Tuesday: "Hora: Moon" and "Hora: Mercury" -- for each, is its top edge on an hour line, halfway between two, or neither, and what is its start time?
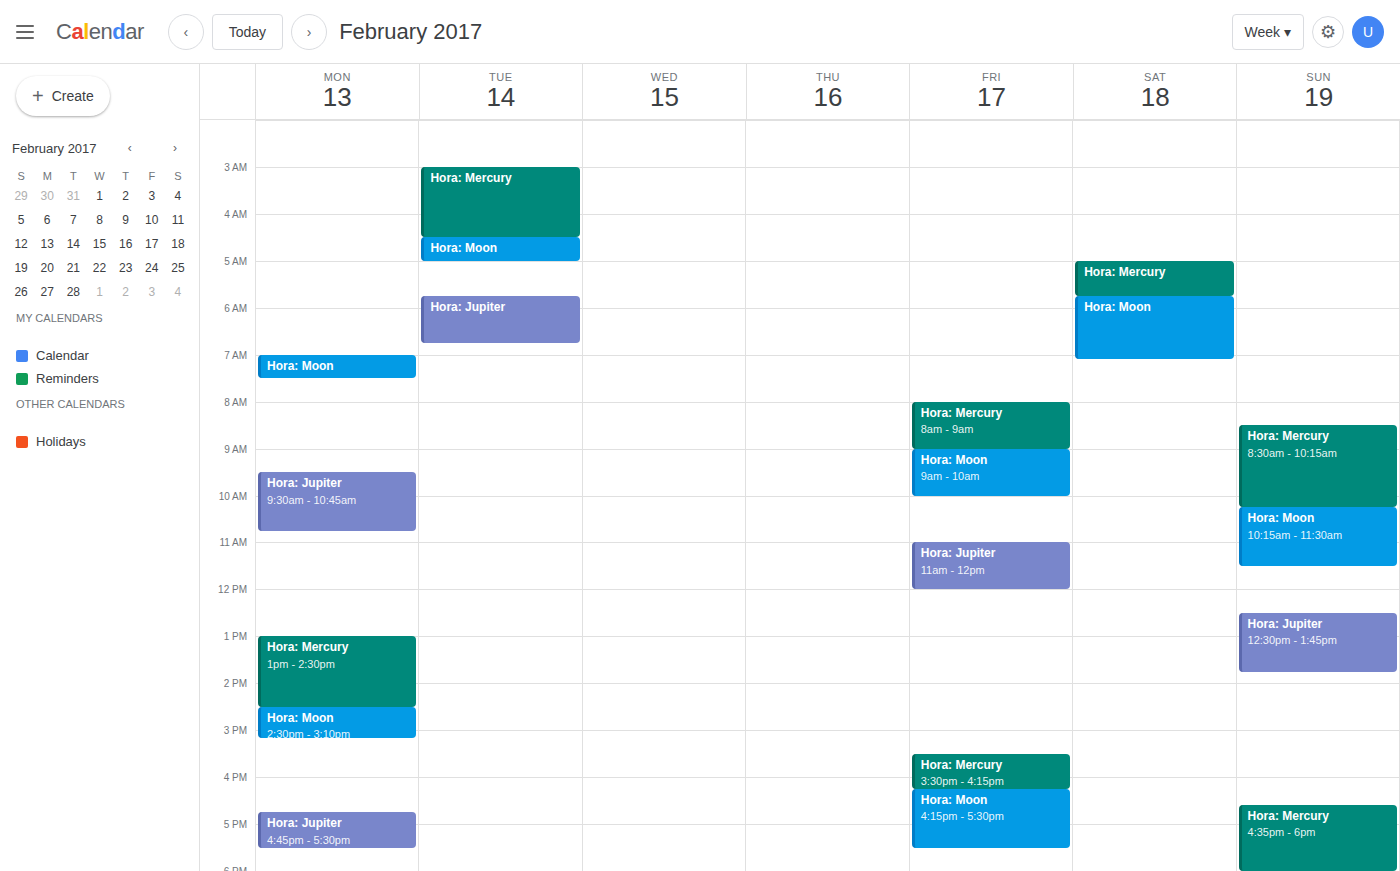
"Hora: Moon": 4:30 AM, halfway between the 4 AM and 5 AM lines. "Hora: Mercury": 3:00 AM, exactly on the 3 AM line.